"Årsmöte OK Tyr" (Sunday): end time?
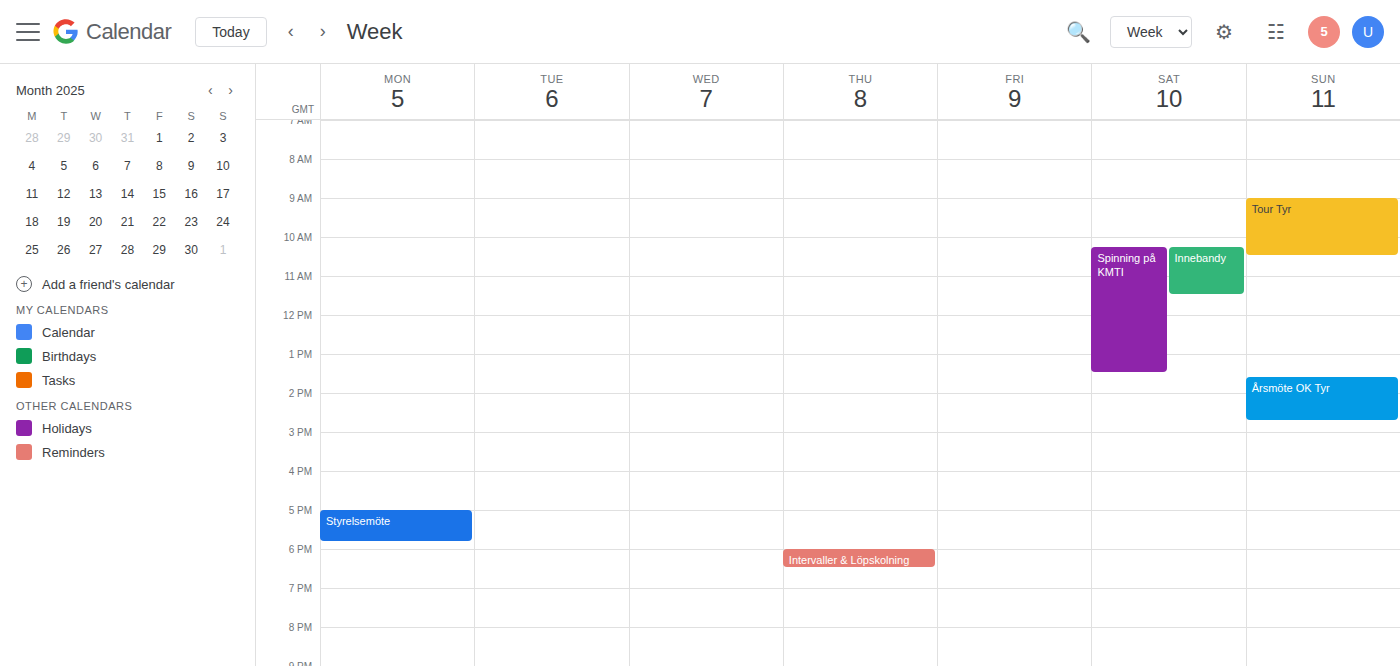
2:45 PM